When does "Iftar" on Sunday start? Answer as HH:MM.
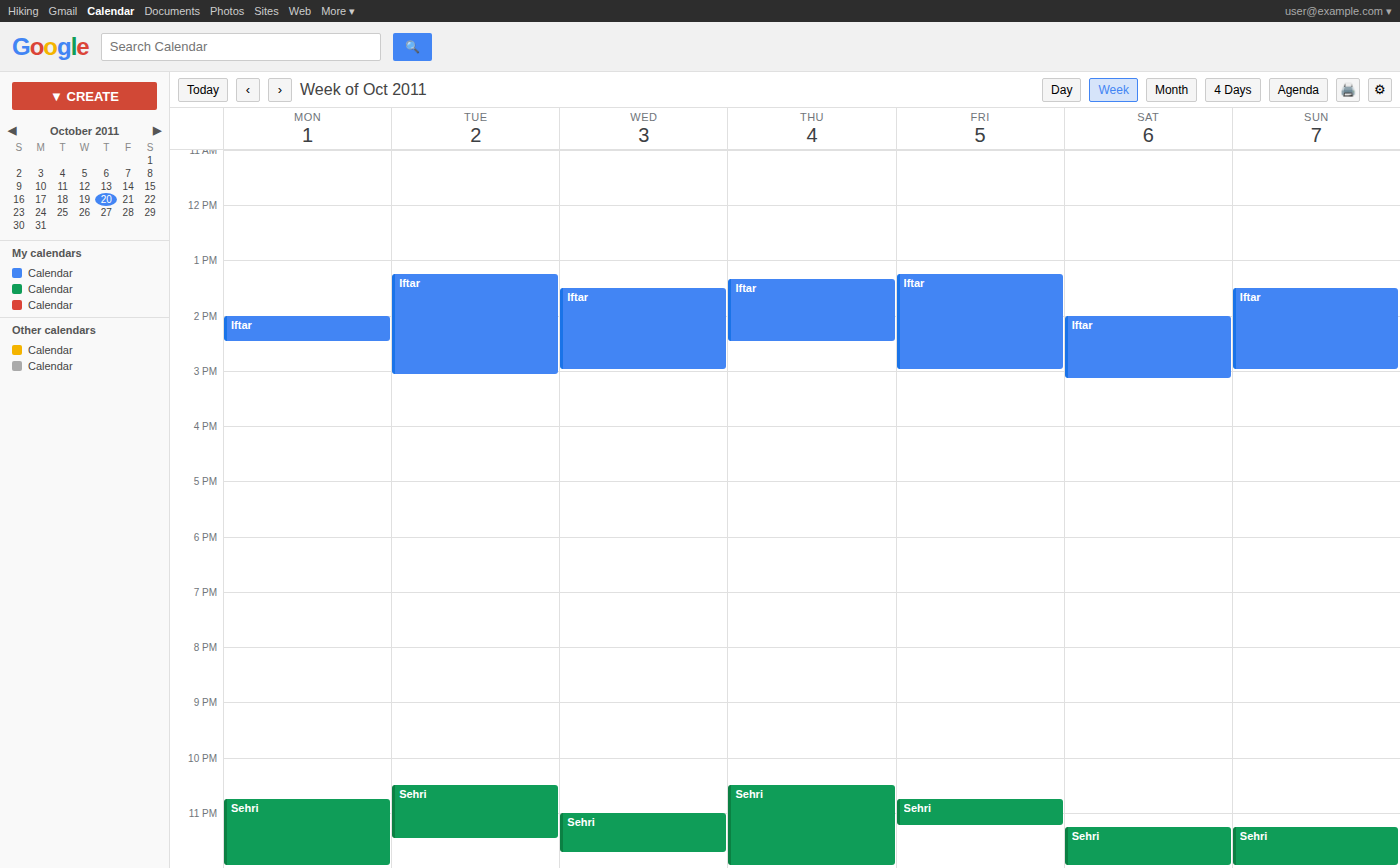
13:30